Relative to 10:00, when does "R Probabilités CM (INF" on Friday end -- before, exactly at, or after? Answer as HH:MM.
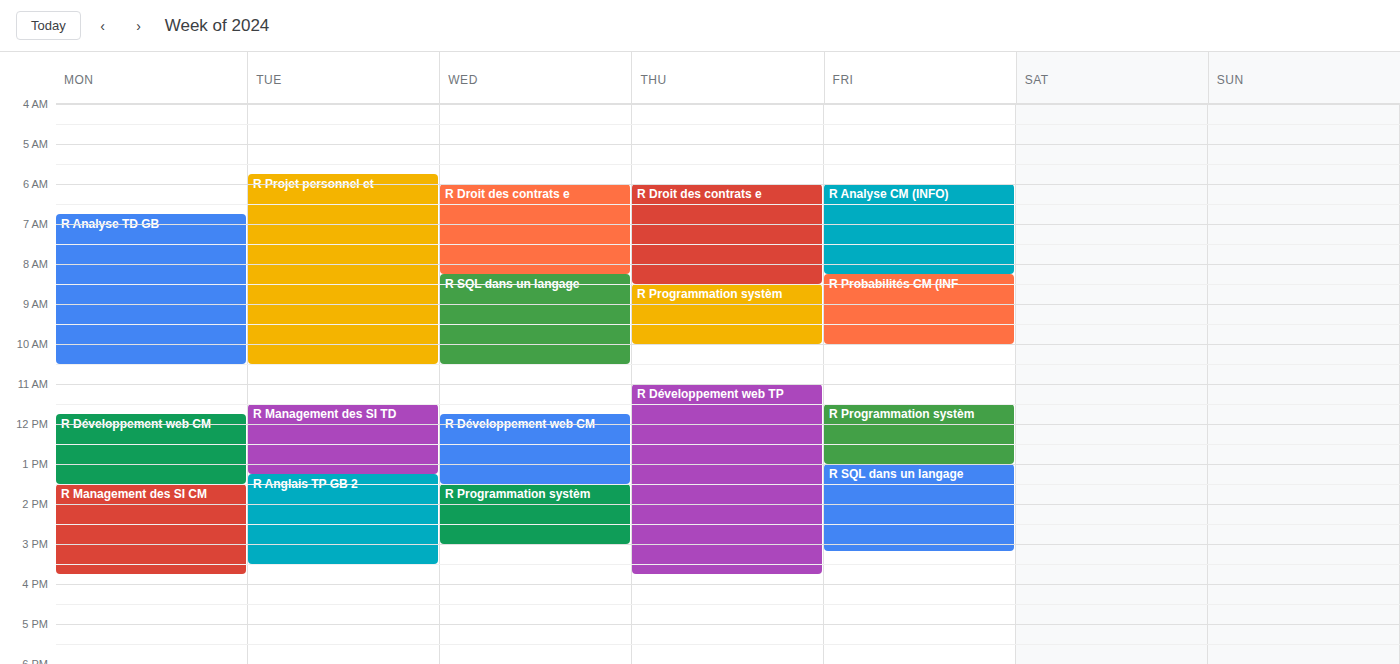
10:00 -- exactly at 10:00, on the 10:00 line.